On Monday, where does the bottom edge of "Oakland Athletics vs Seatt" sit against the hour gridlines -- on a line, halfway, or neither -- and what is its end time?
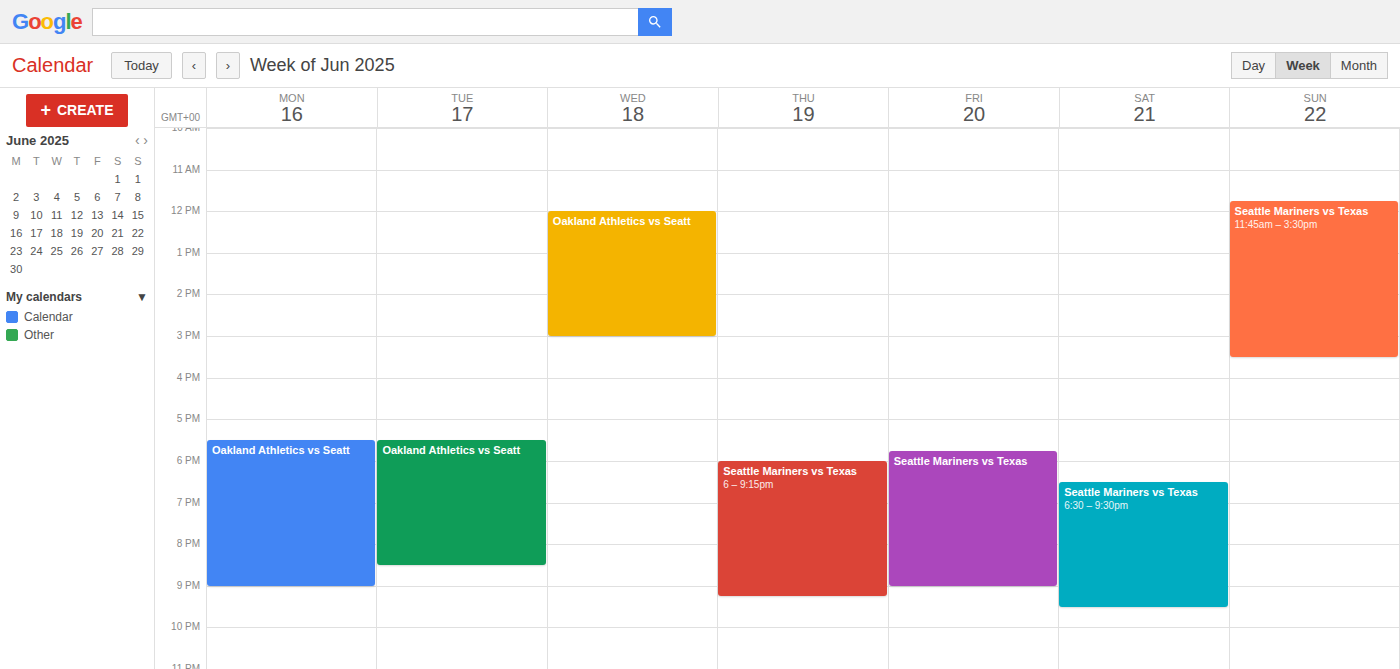
9:00 PM -- exactly on the 9 PM line.